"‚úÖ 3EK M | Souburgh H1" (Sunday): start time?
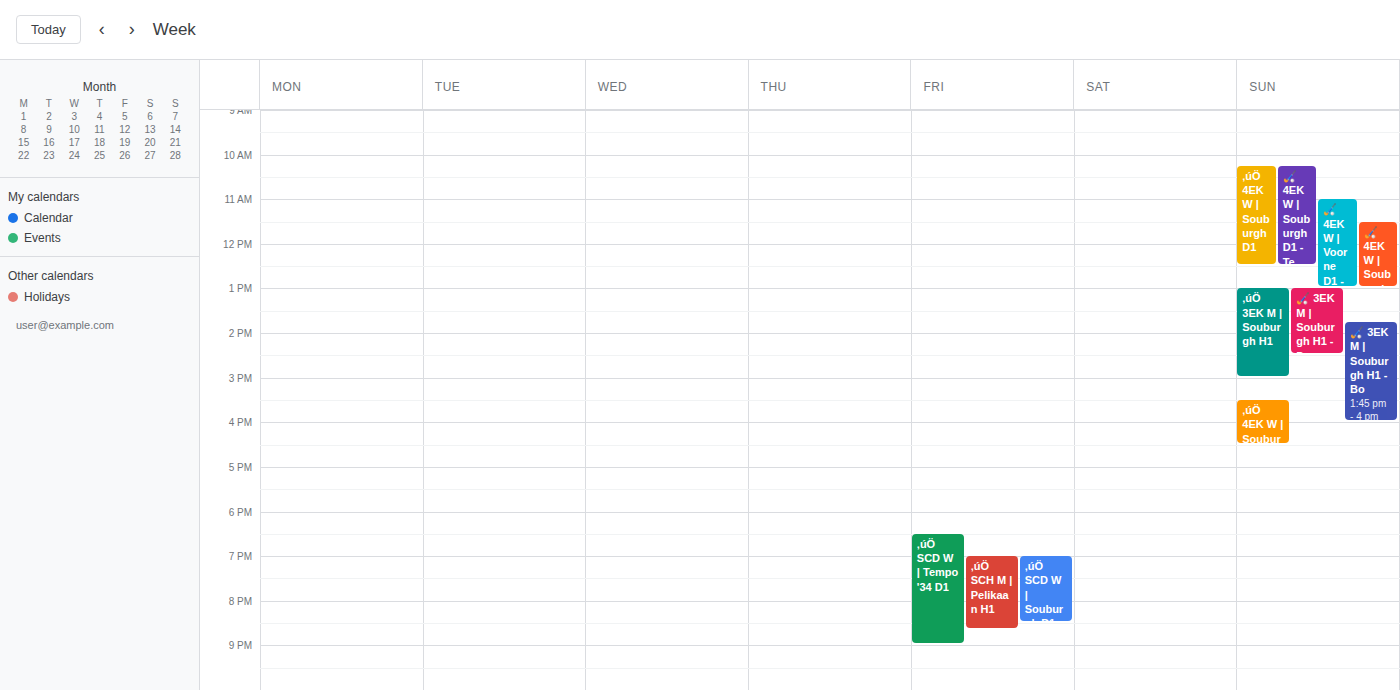
1:00 PM